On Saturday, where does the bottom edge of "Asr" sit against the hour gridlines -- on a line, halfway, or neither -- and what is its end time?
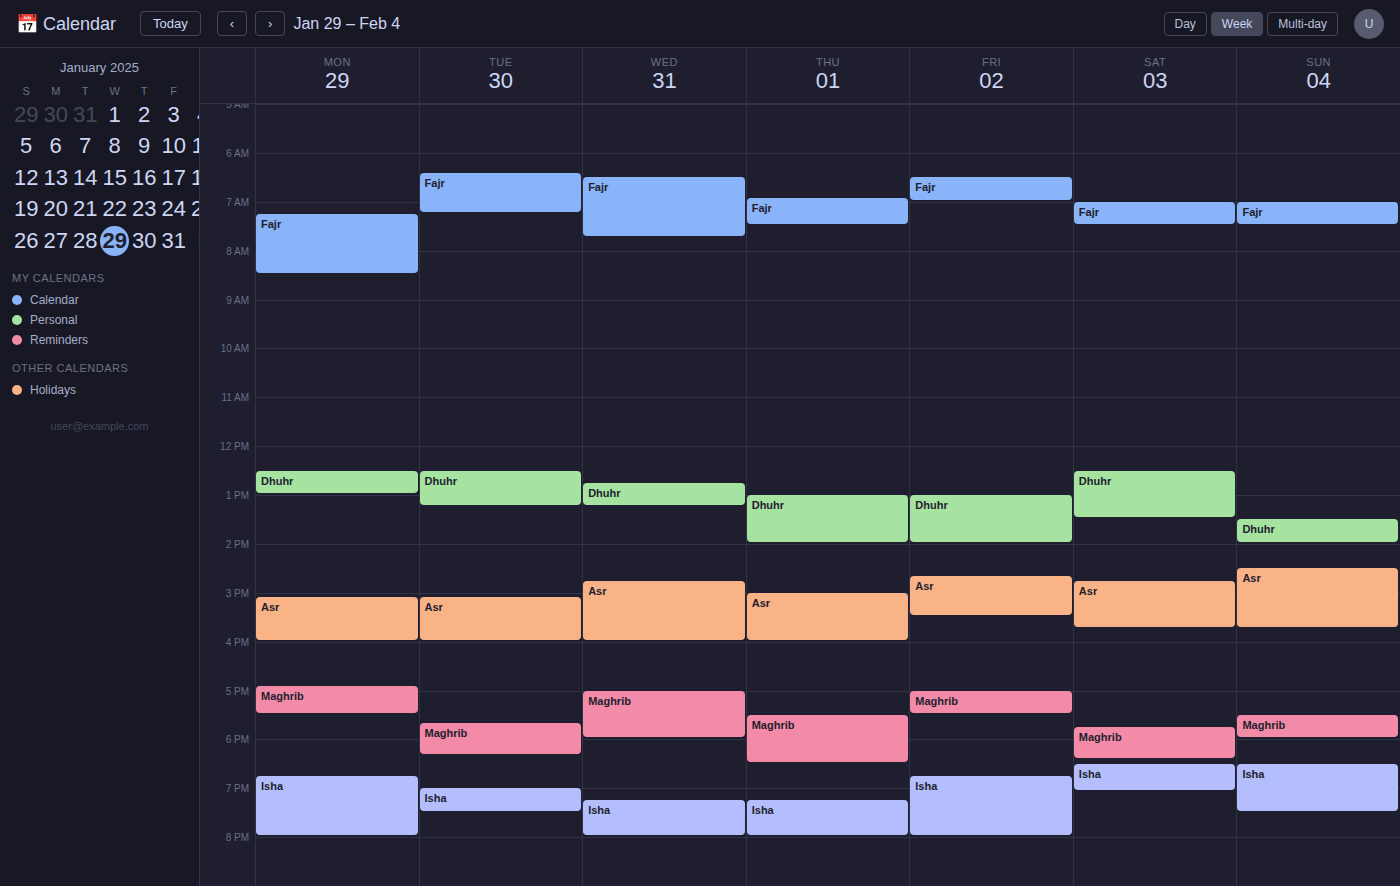
3:45 PM -- neither: three quarters of the way from the 3 PM line to the 4 PM line.